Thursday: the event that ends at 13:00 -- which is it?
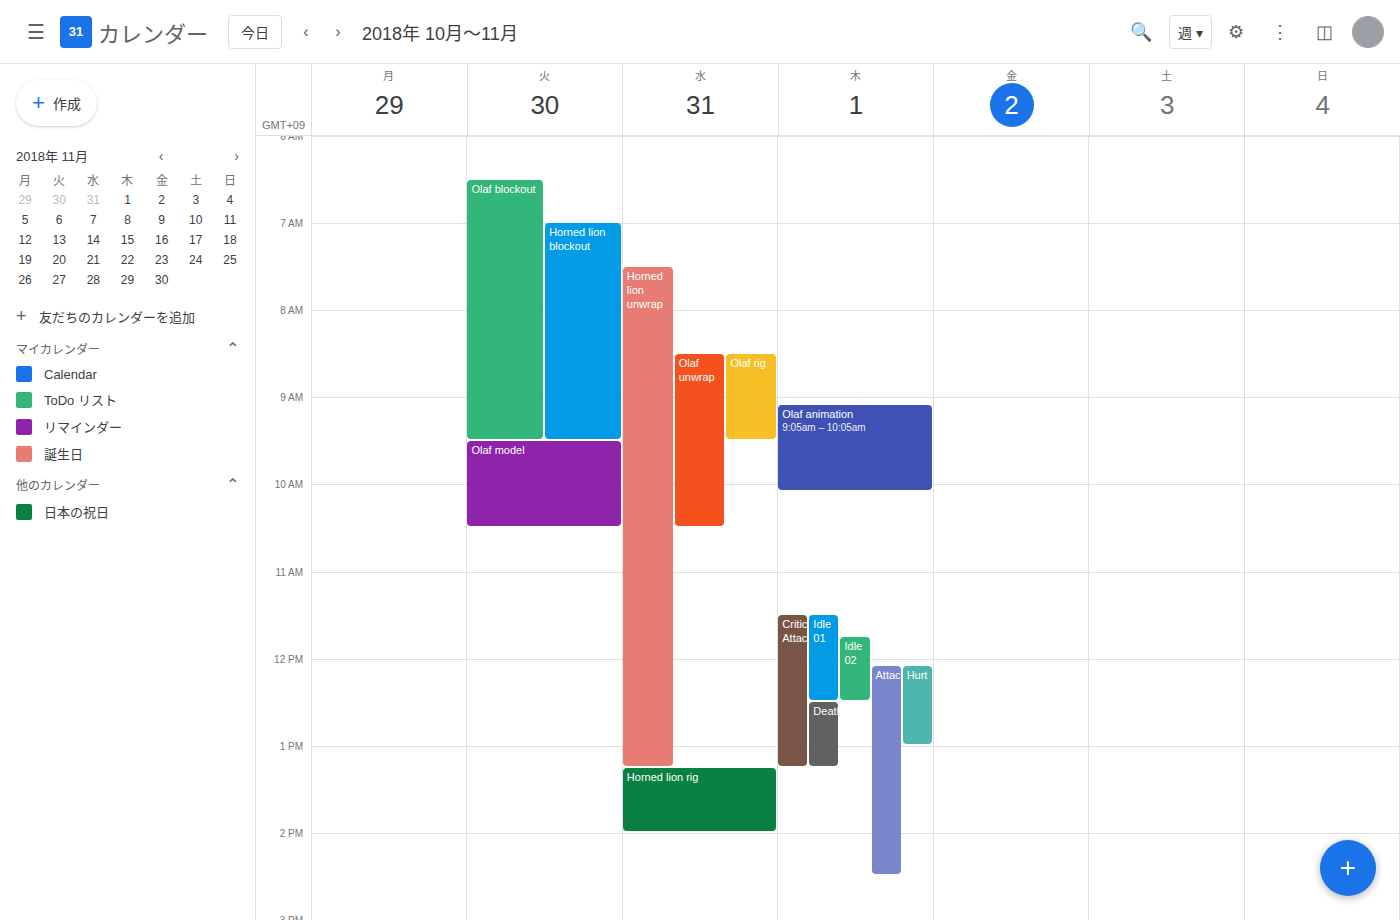
"Hurt"